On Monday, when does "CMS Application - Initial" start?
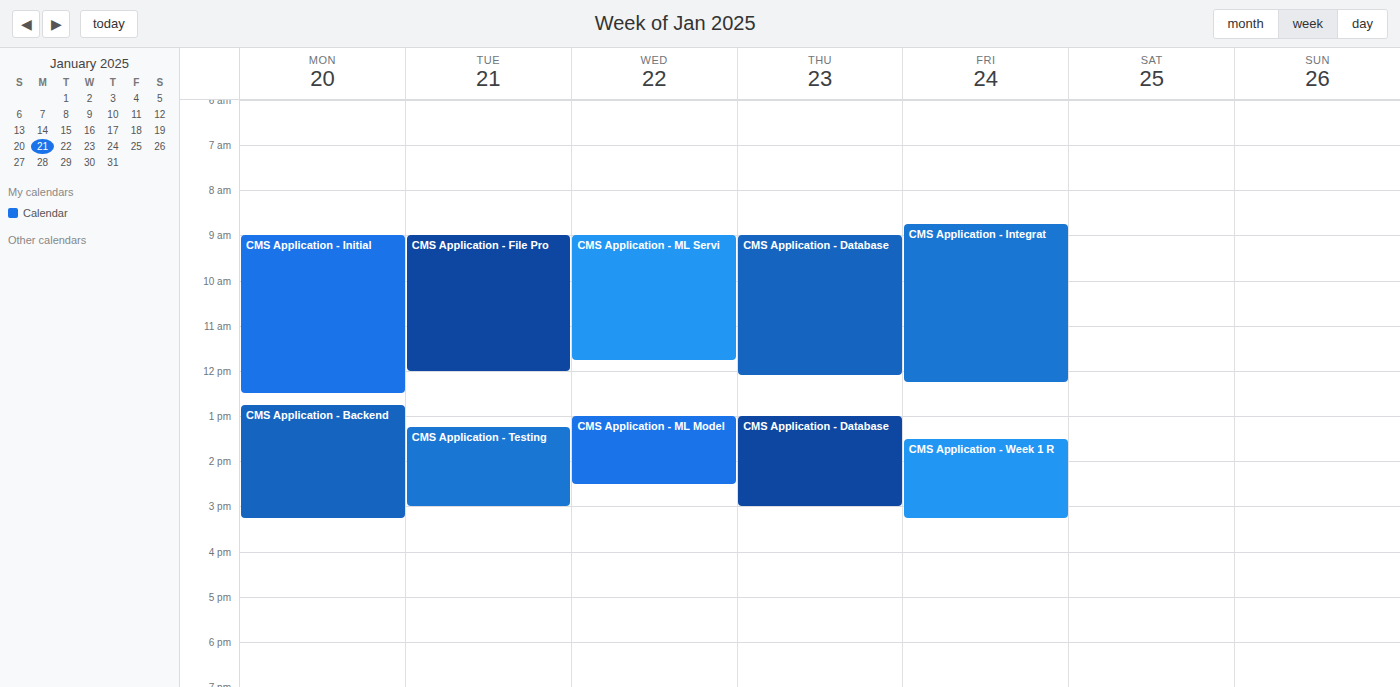
9:00 AM